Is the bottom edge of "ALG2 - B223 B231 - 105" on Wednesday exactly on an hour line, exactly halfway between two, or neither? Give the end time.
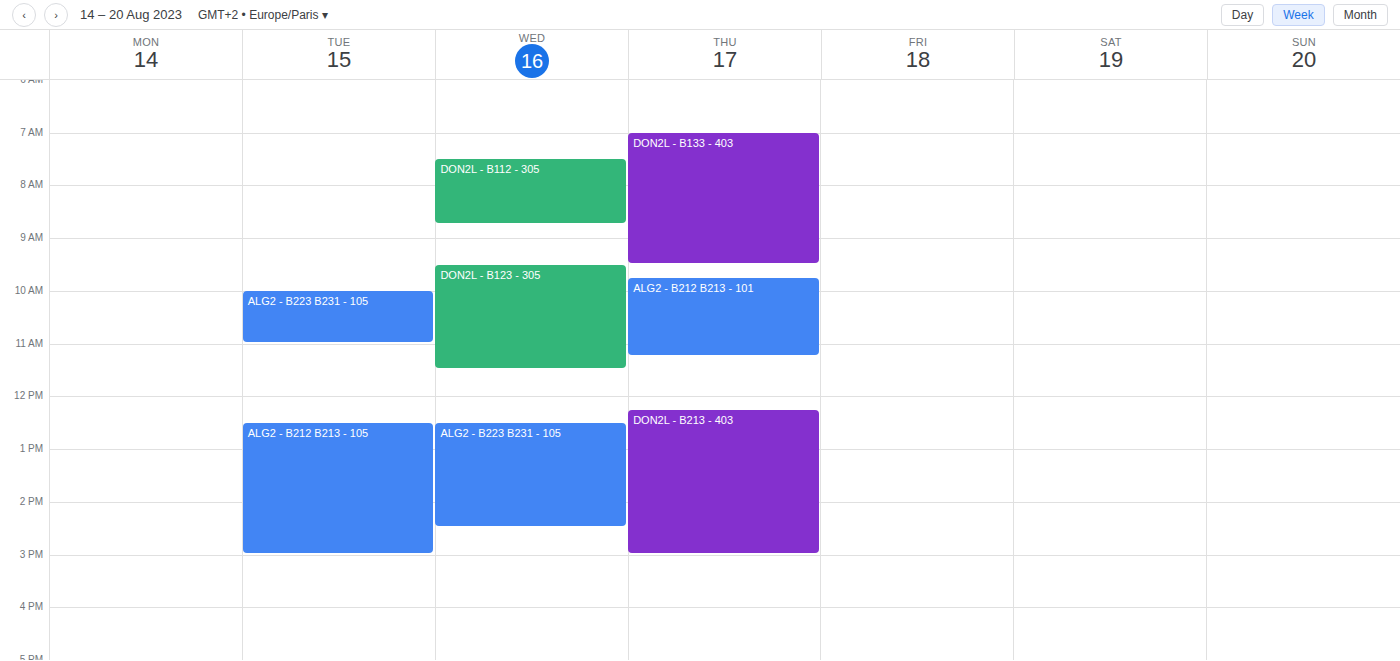
14:30 -- halfway between the 14:00 and 15:00 lines.